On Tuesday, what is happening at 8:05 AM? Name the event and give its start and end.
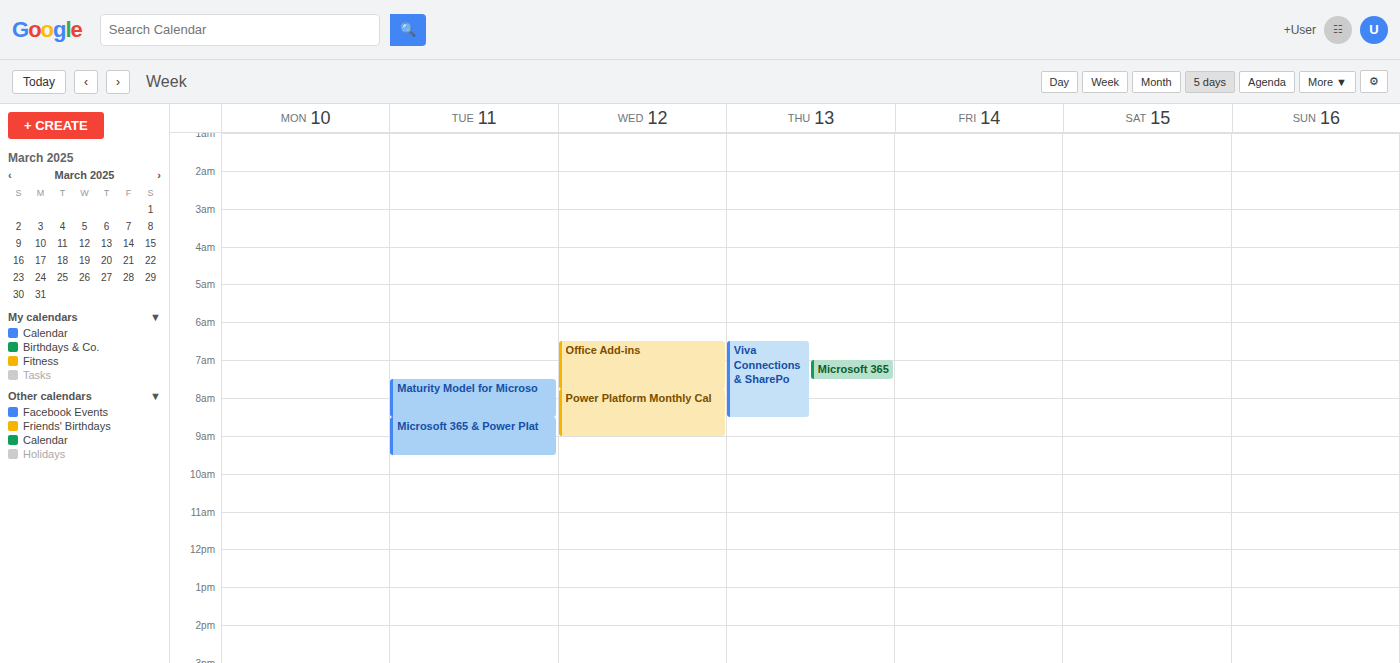
"Maturity Model for Microso", 7:30 AM to 8:30 AM